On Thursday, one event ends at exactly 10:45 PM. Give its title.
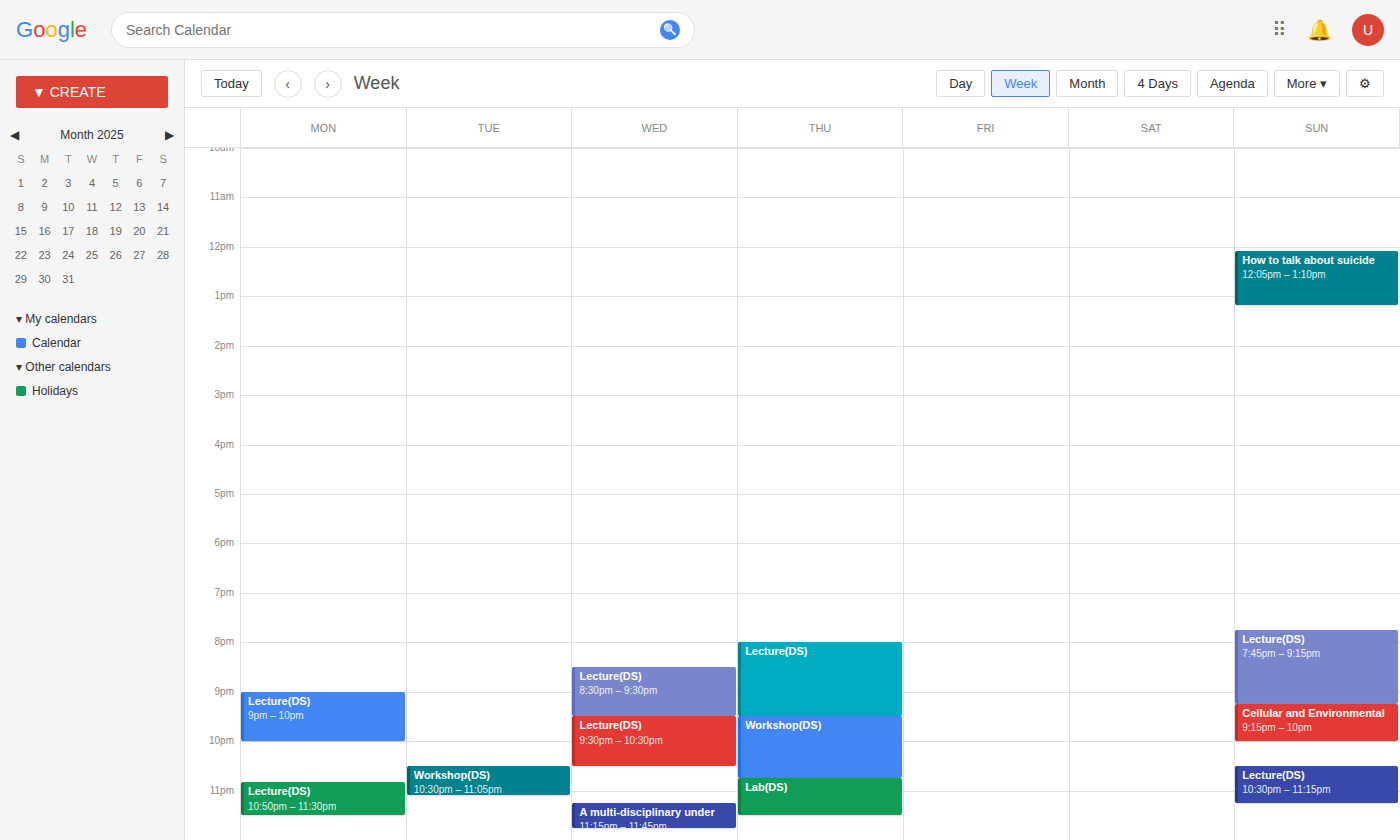
"Workshop(DS)"